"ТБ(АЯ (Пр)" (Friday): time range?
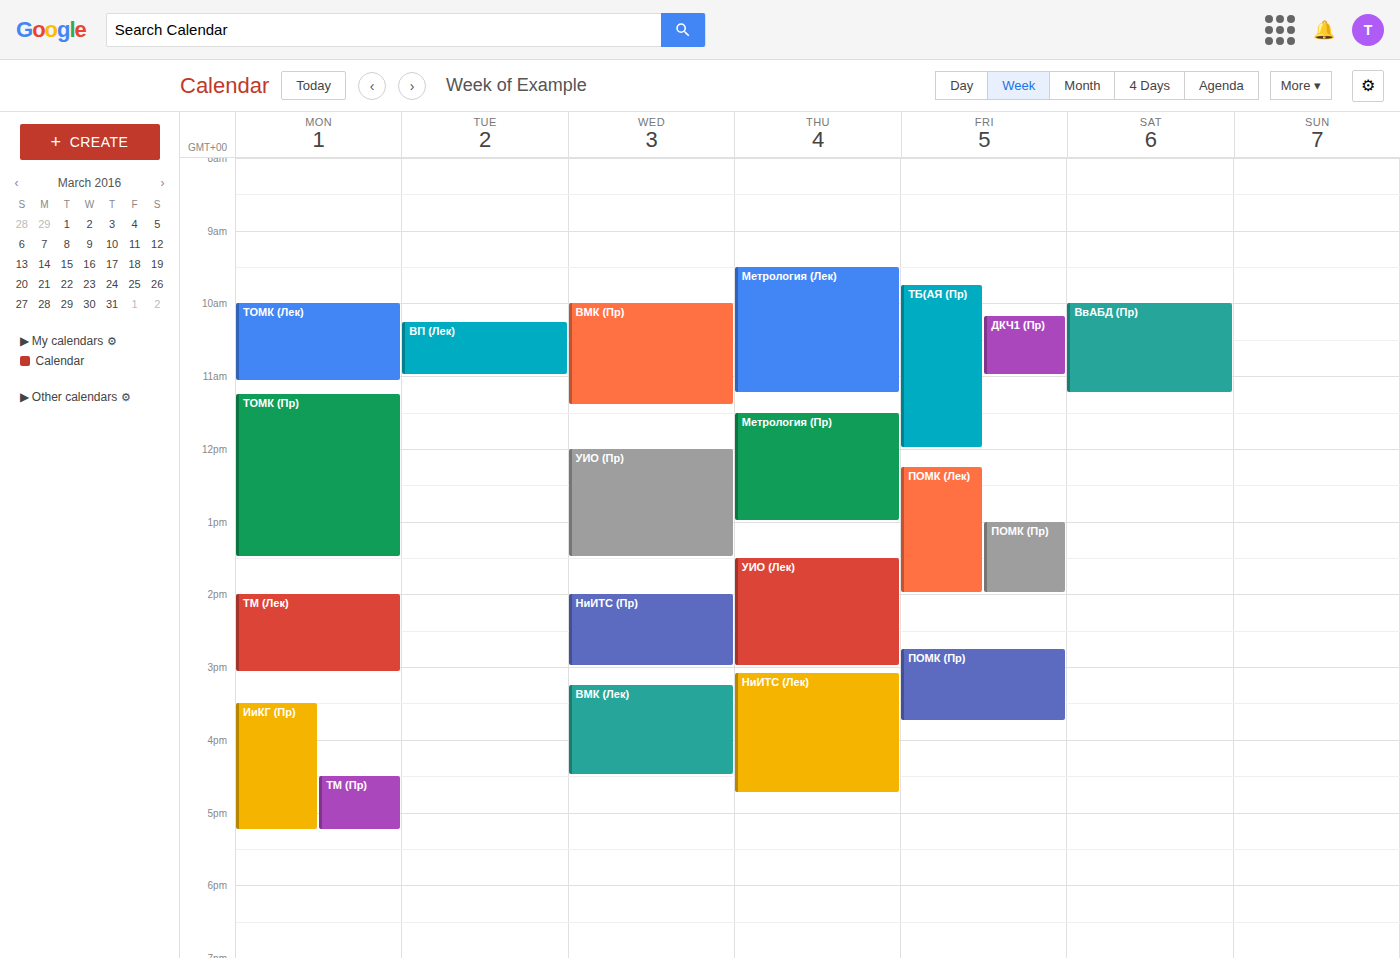
09:45 to 12:00